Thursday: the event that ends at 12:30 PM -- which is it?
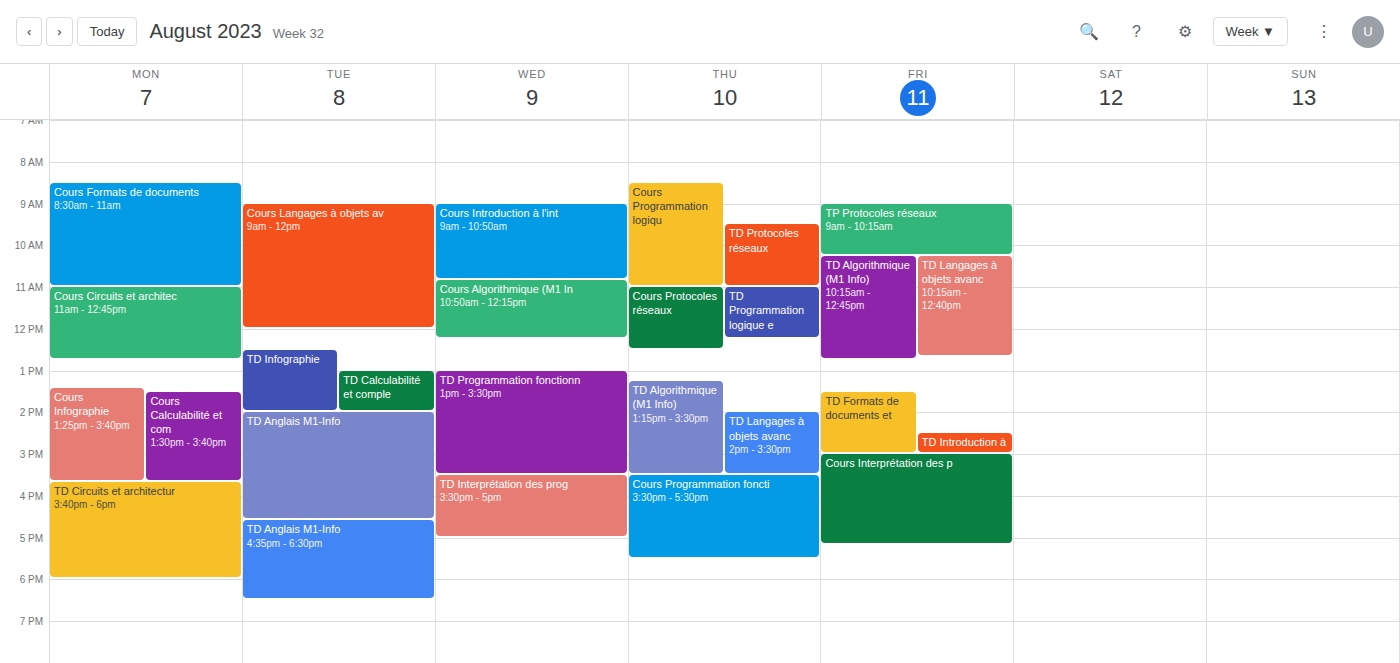
"Cours Protocoles réseaux"